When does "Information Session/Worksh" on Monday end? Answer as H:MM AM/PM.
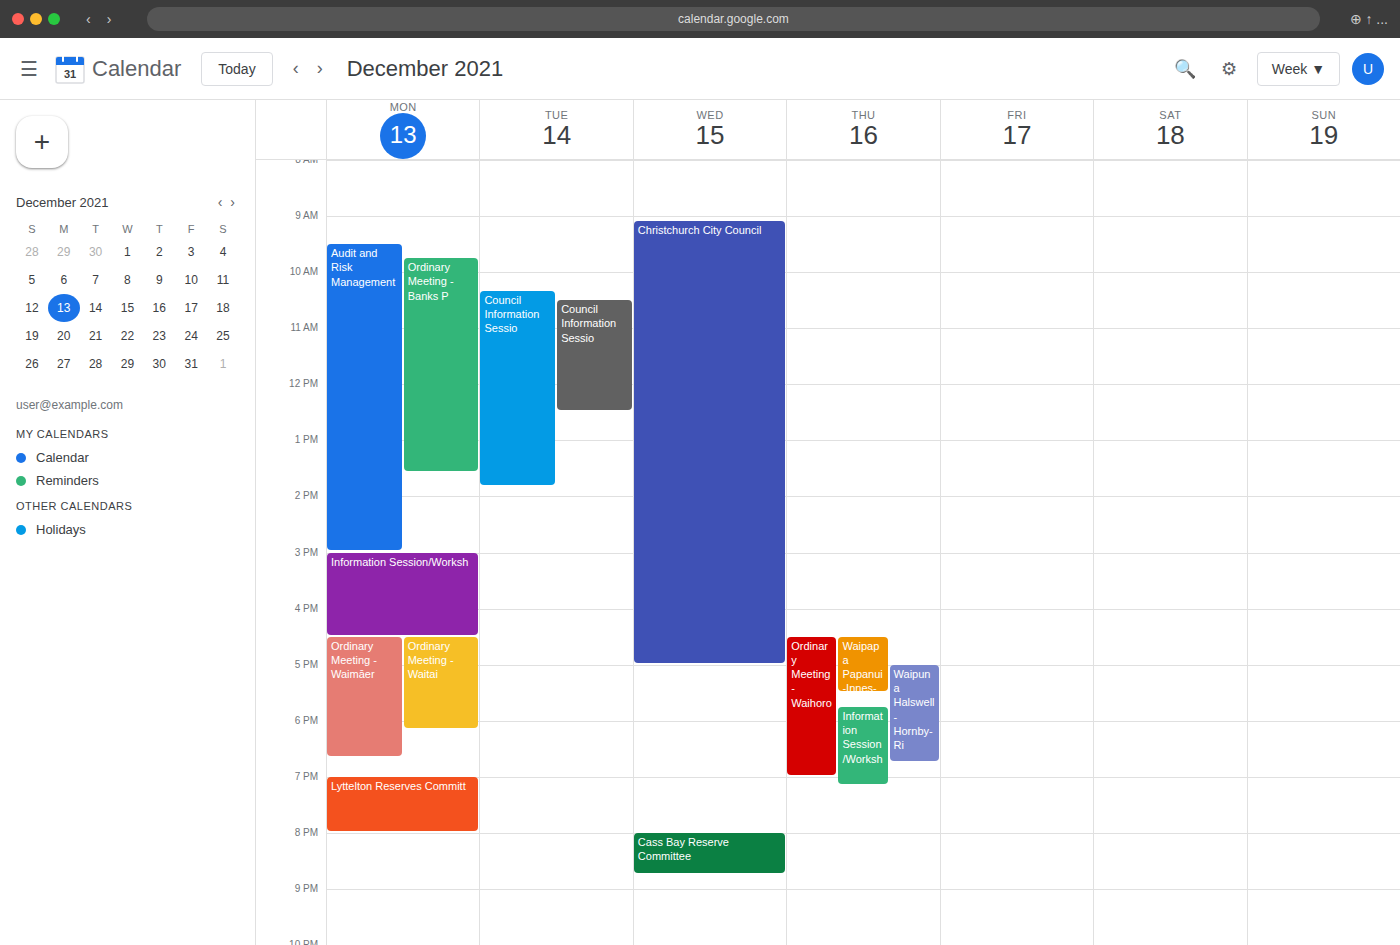
4:30 PM